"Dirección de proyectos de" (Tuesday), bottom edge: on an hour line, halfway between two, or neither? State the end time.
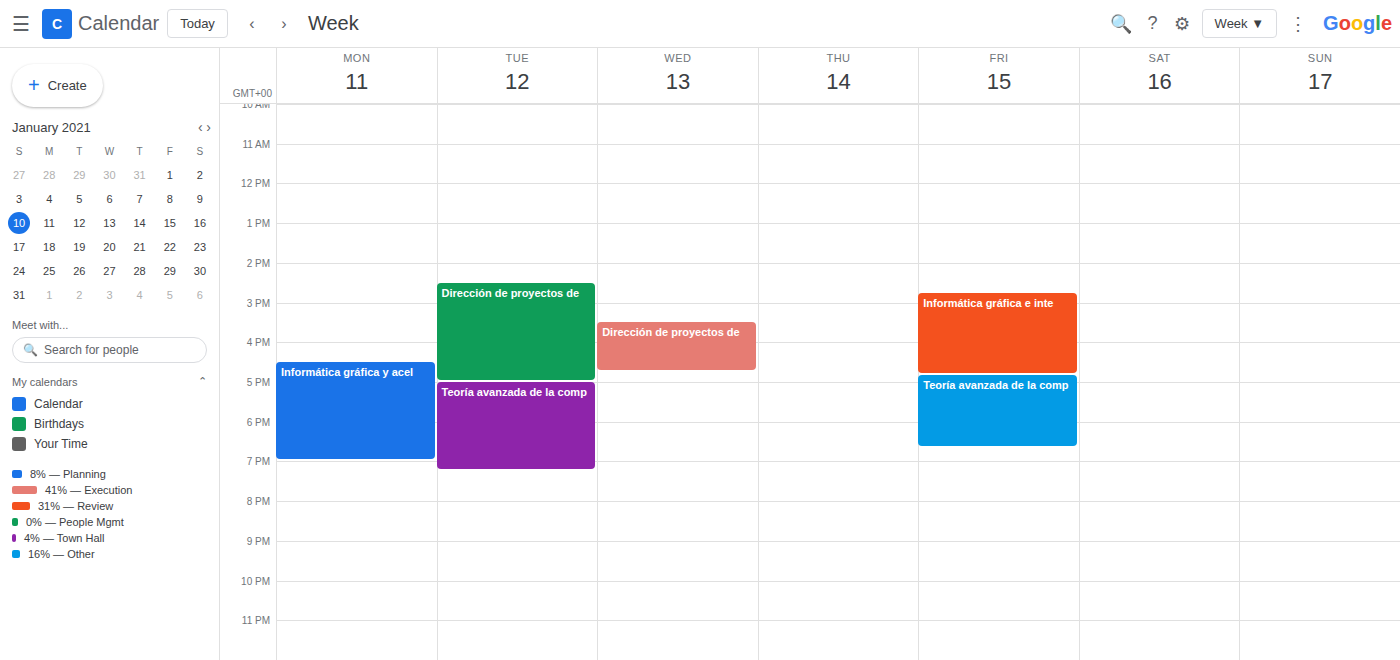
5:00 PM -- exactly on the 5 PM line.